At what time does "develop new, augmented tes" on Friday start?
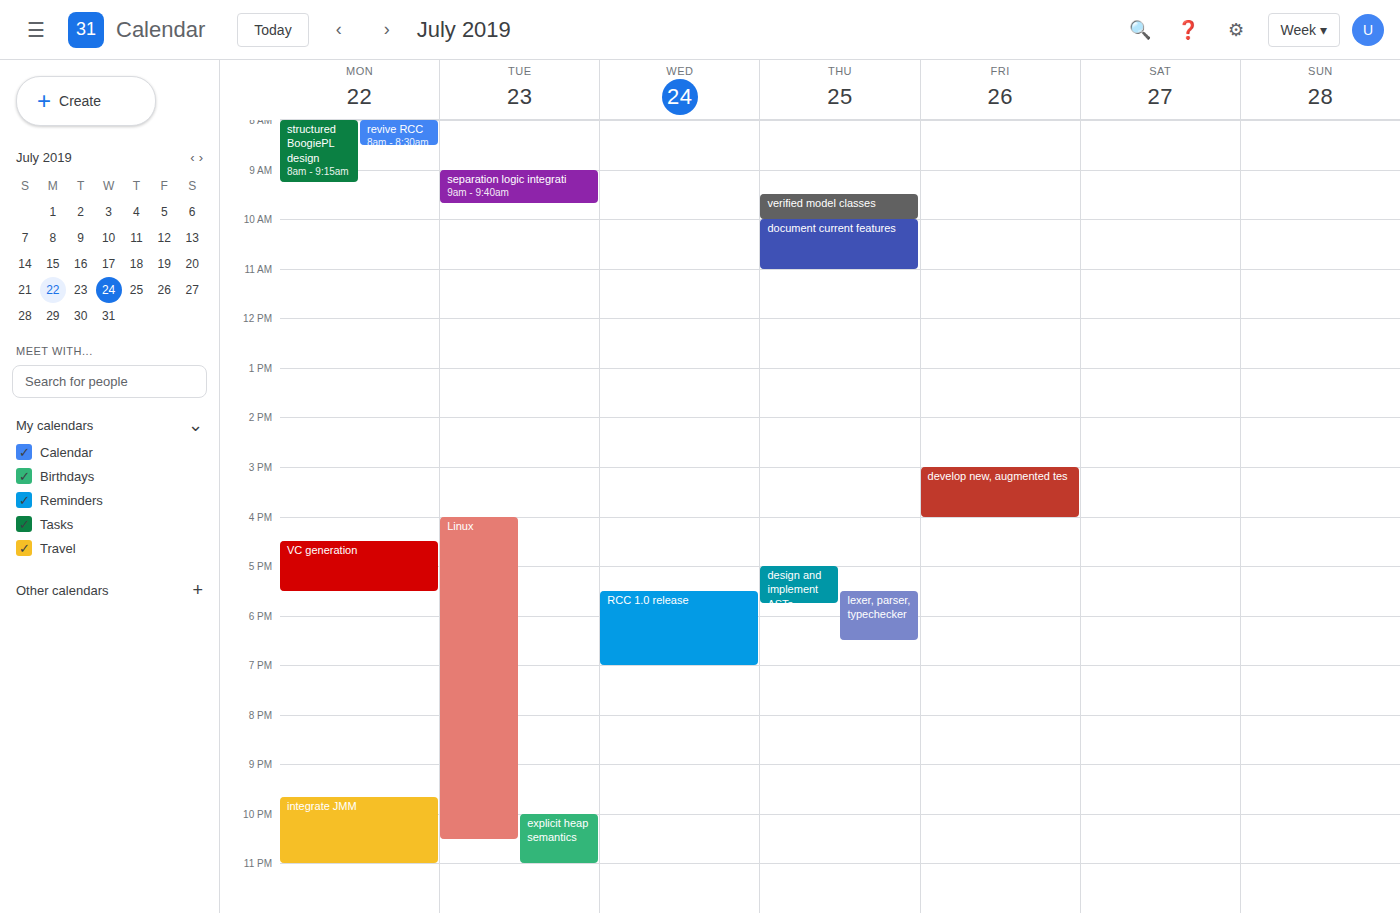
15:00